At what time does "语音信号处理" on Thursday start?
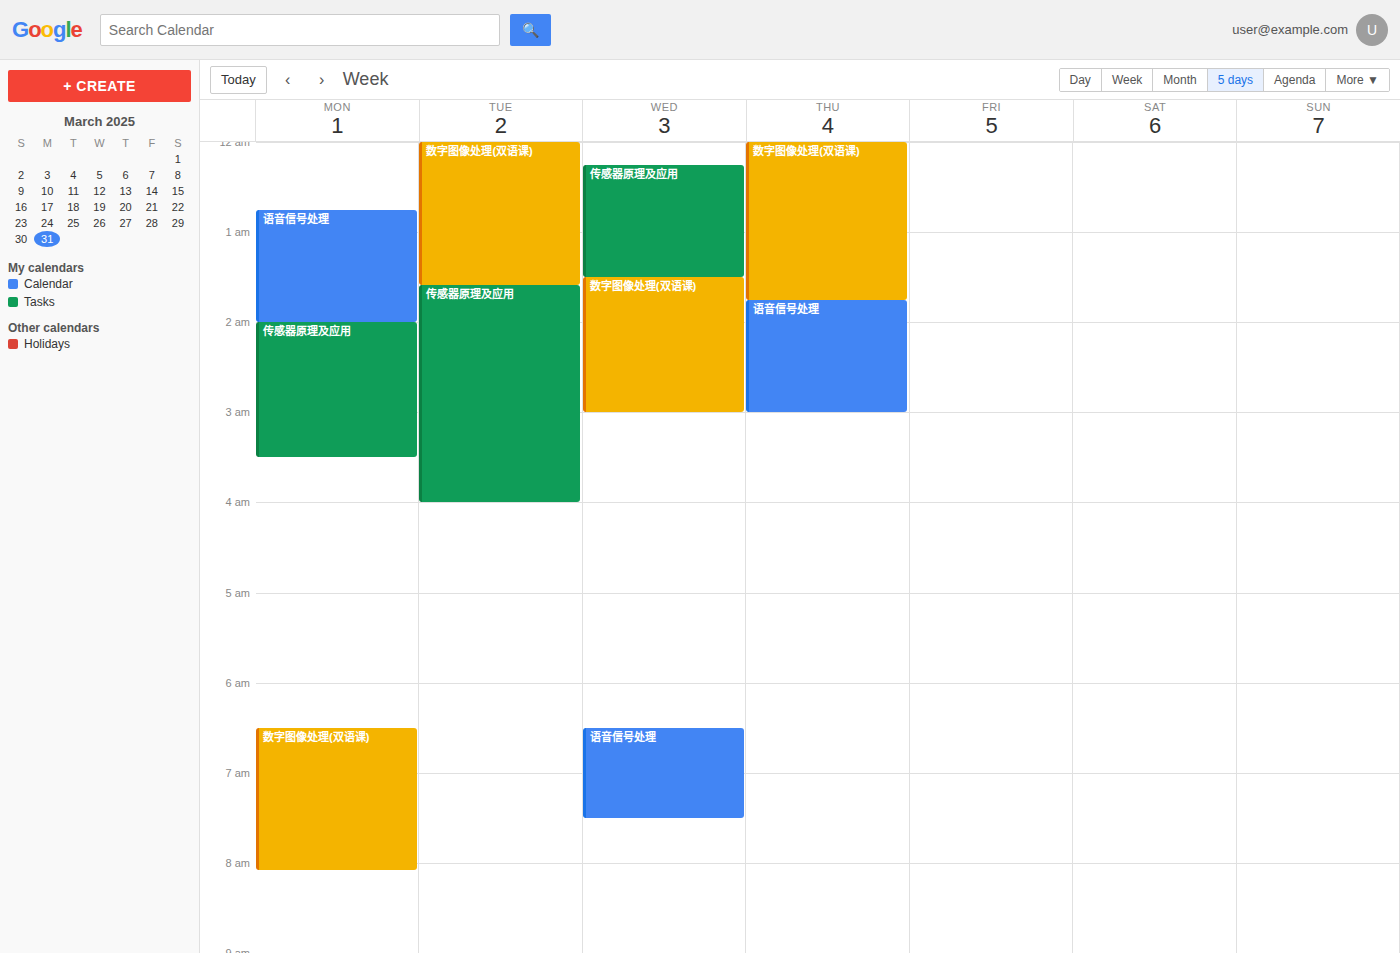
1:45 AM